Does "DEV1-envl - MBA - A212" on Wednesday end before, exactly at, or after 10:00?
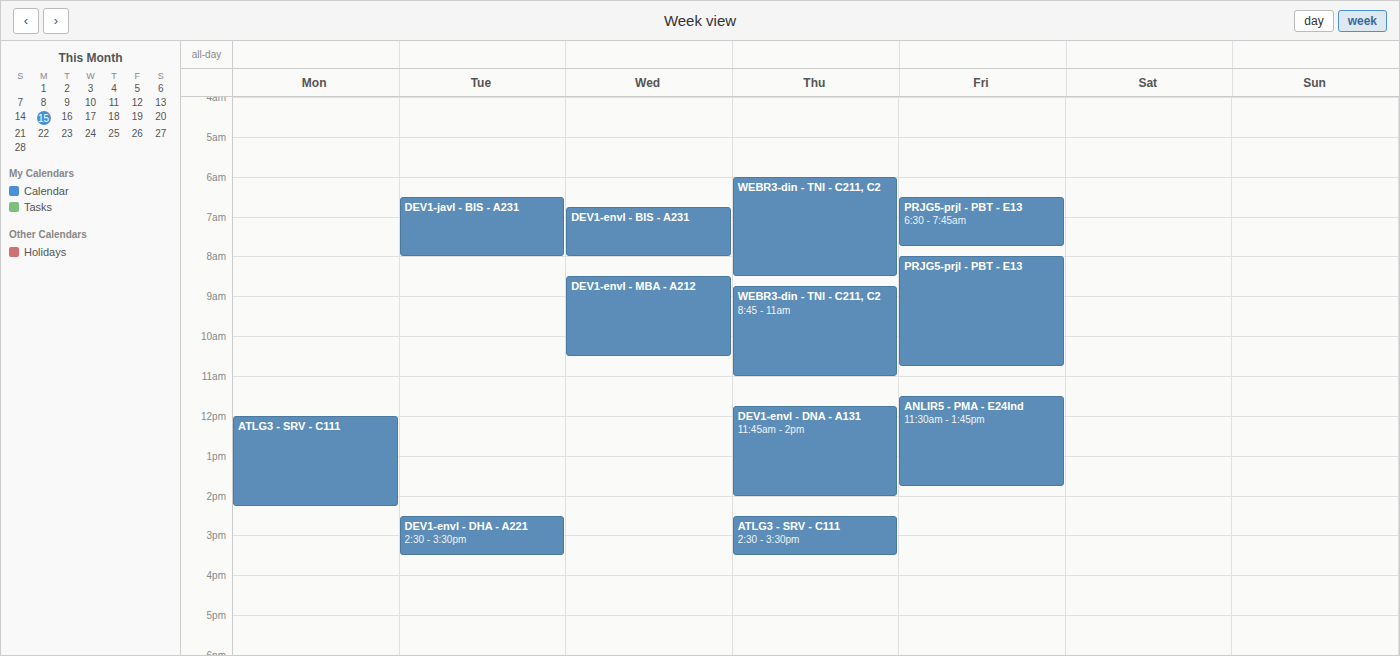
10:30 -- after 10:00, 30 minutes below the 10:00 line.